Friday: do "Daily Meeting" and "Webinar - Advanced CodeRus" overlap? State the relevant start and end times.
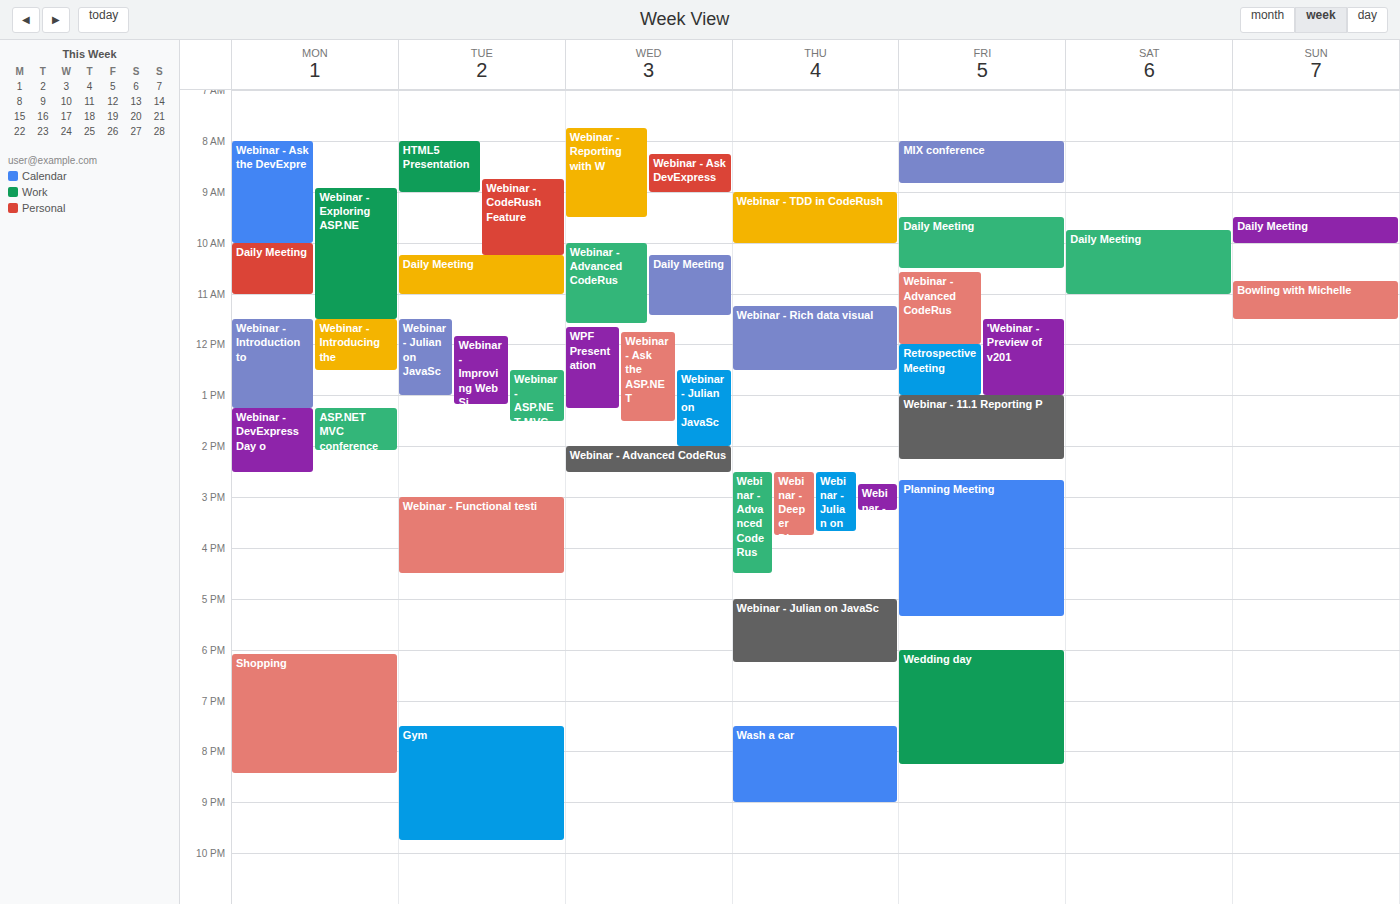
"Daily Meeting" ends at 10:30 AM and "Webinar - Advanced CodeRus" starts at 10:35 AM -- no overlap.